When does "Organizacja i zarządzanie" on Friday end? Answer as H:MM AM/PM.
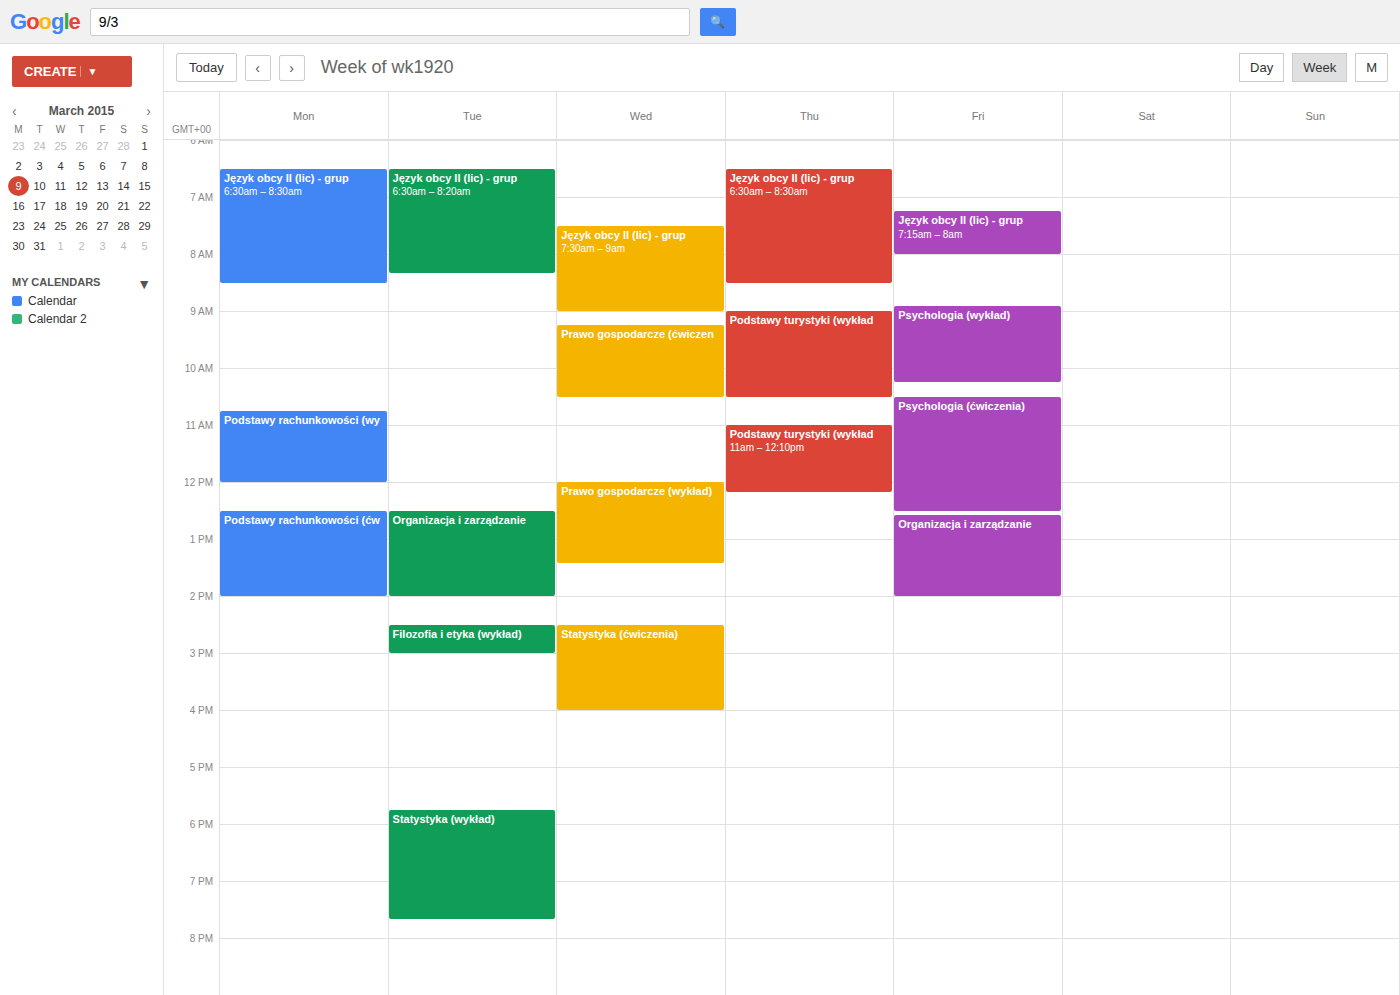
2:00 PM